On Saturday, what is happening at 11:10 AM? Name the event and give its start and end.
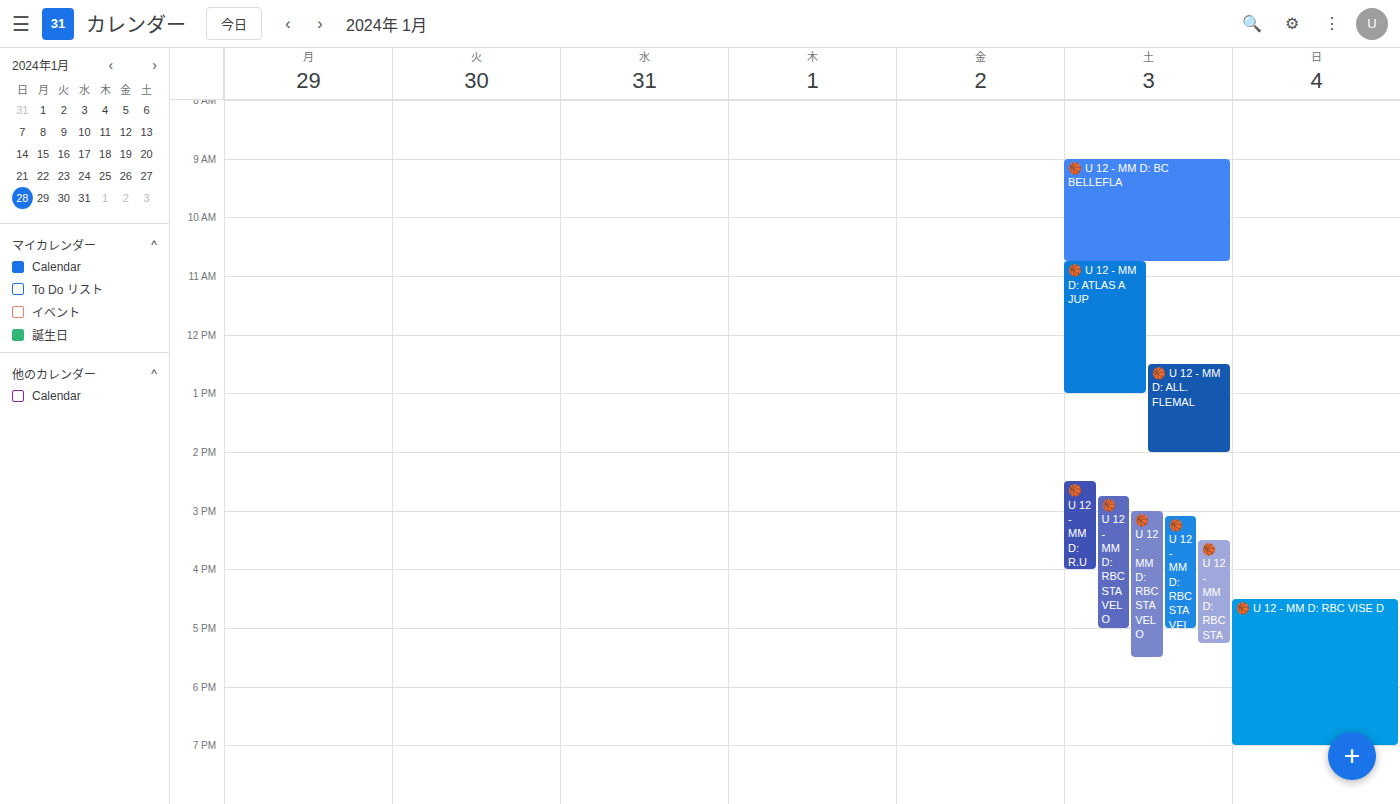
"🏀 U 12 - MM D: ATLAS A JUP", 10:45 AM to 1:00 PM